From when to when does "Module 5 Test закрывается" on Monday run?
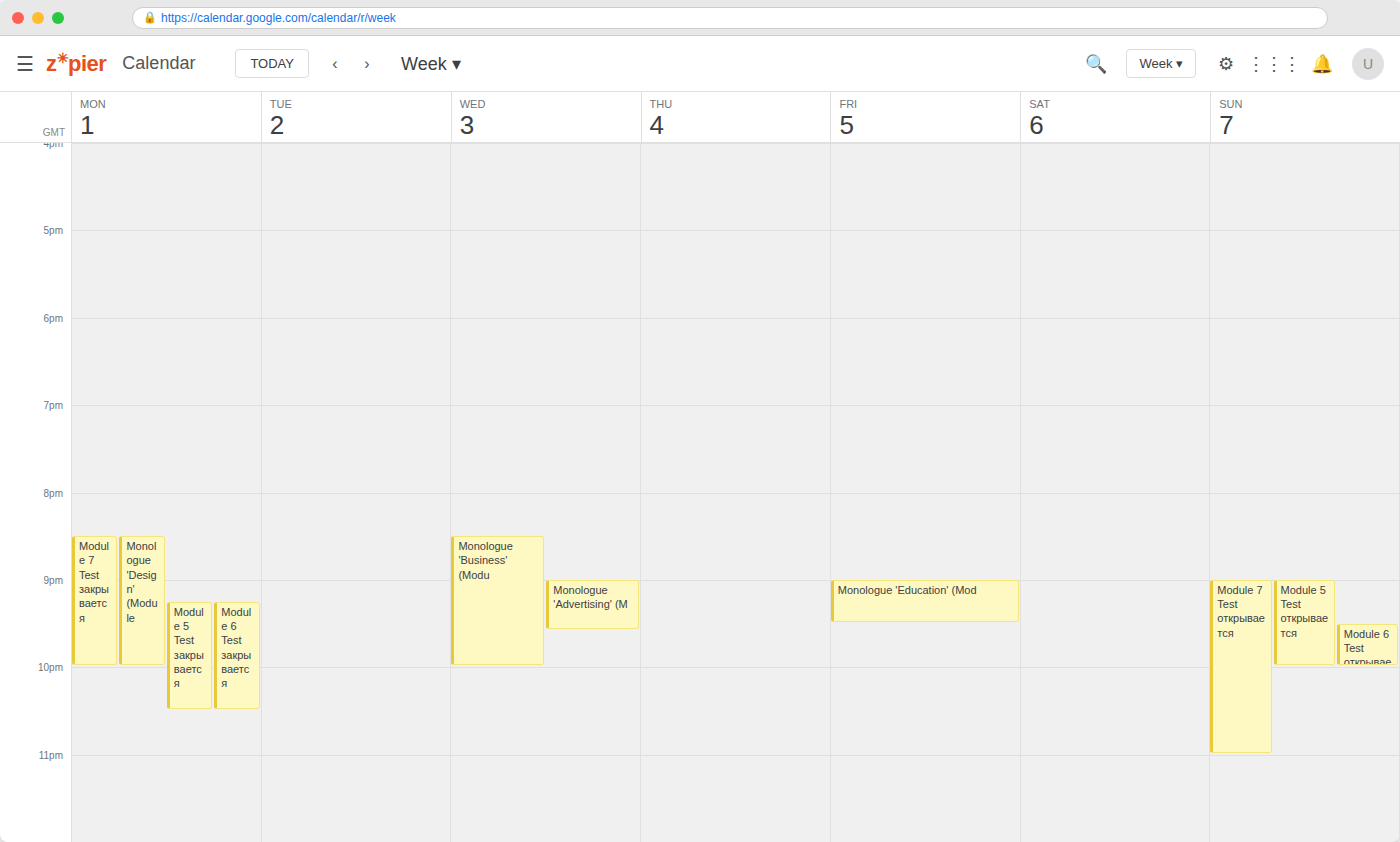
9:15 PM to 10:30 PM